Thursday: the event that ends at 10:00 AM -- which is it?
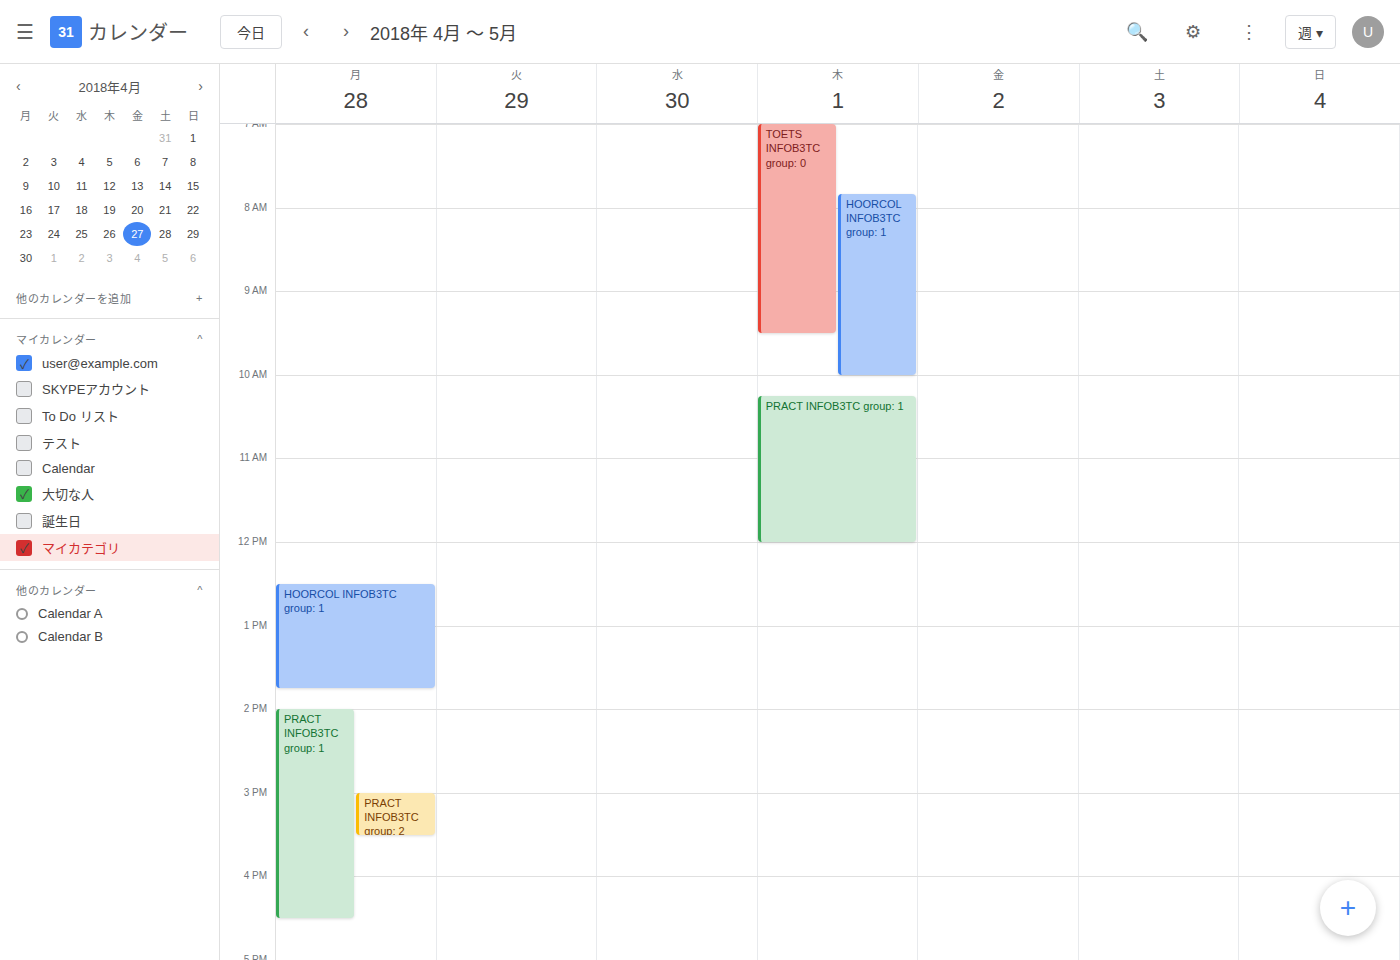
"HOORCOL INFOB3TC group: 1"